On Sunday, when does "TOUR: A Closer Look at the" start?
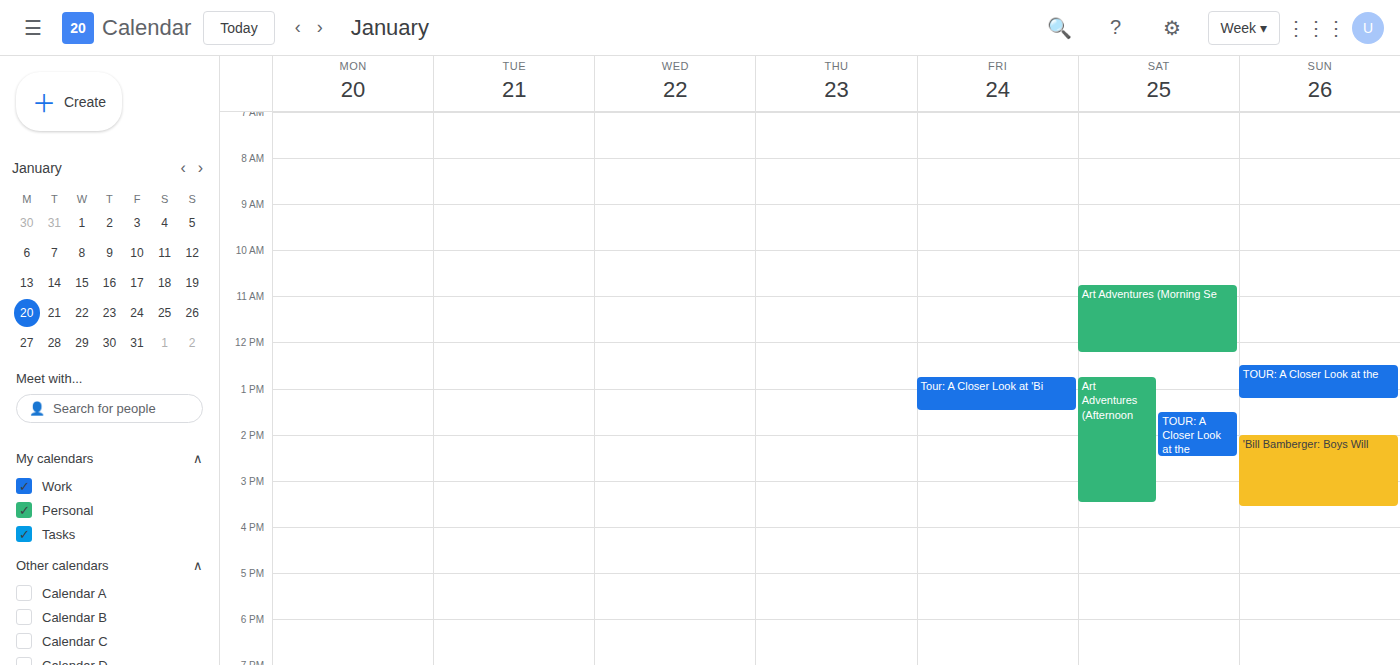
12:30 PM